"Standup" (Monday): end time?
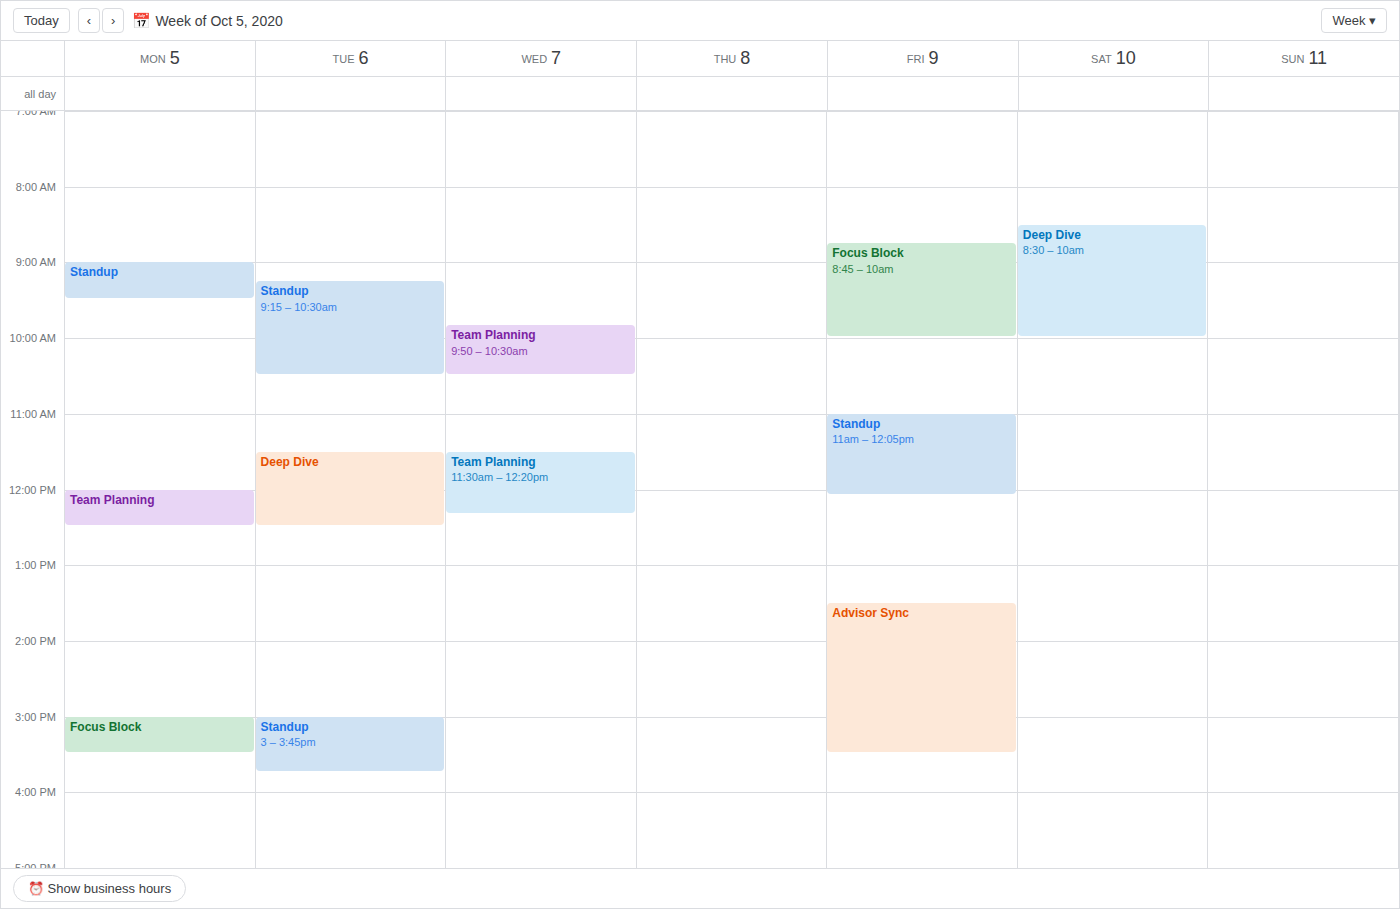
9:30 AM